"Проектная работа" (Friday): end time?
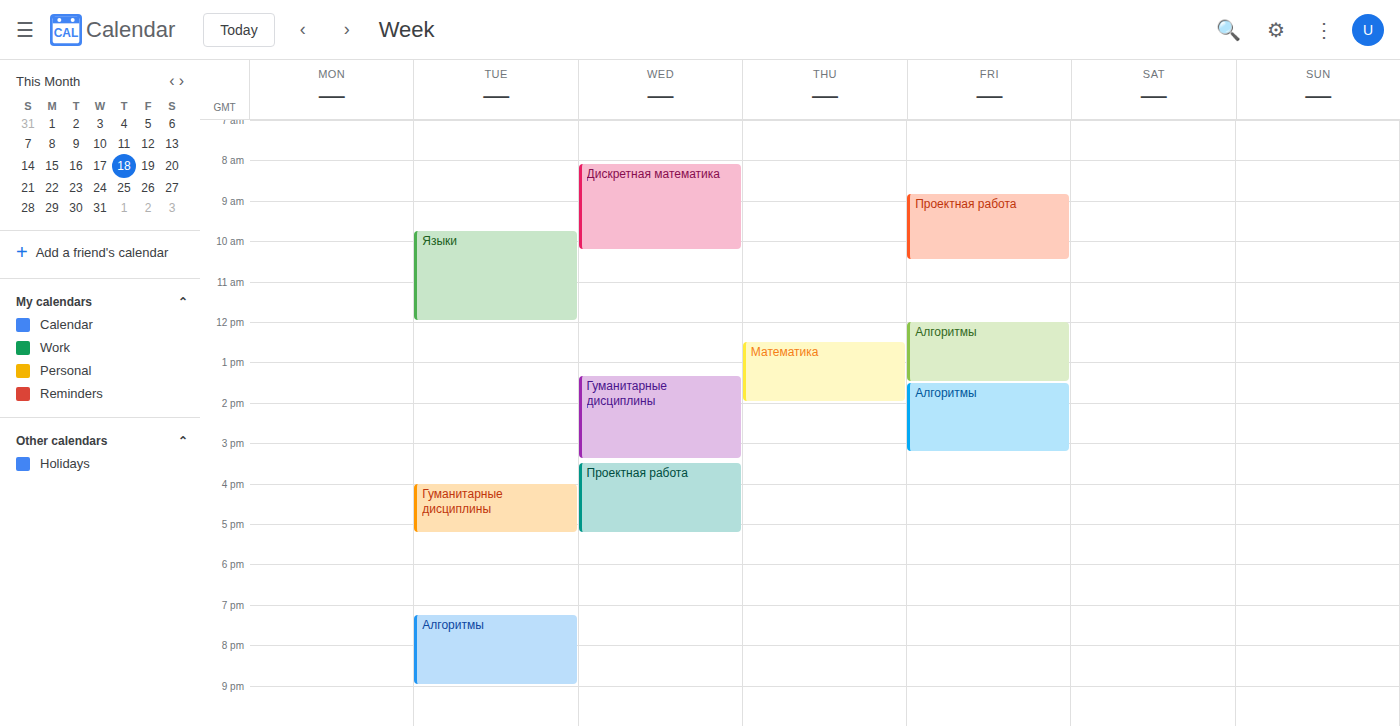
10:30 AM